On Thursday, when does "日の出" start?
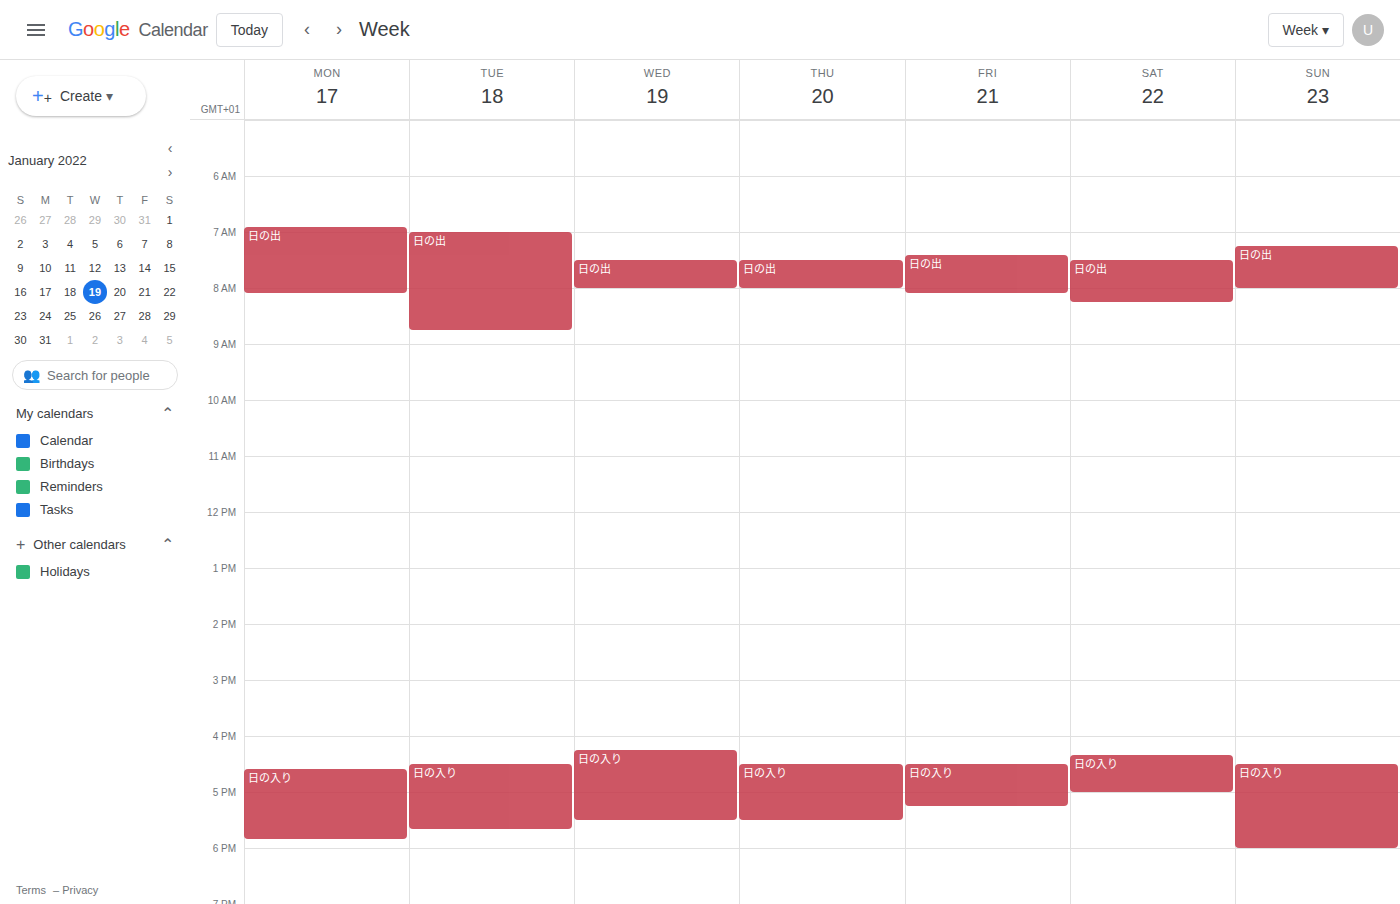
7:30 AM